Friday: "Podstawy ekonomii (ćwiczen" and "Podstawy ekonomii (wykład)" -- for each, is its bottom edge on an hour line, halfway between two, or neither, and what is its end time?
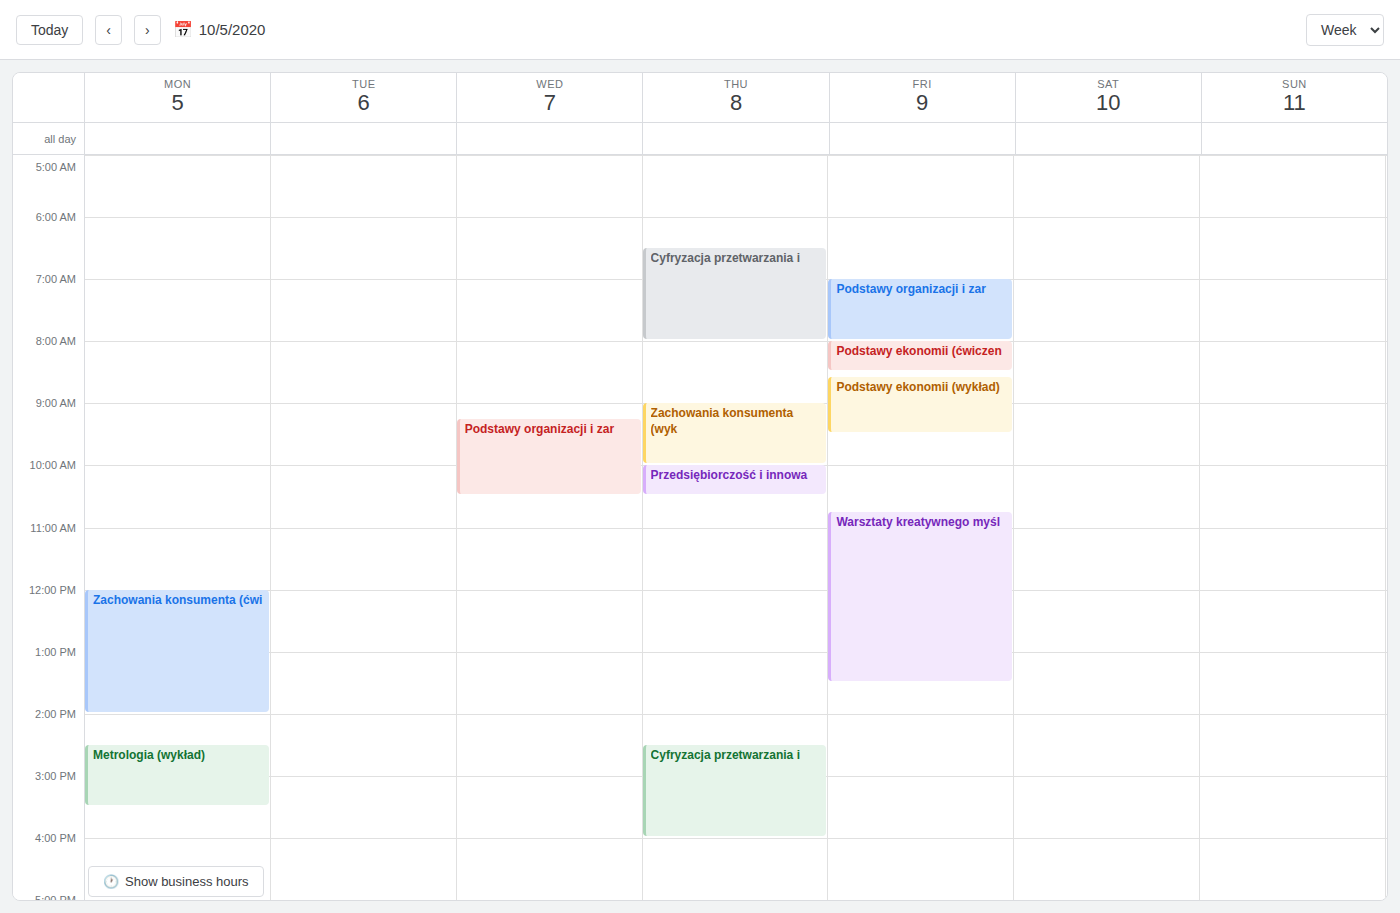
"Podstawy ekonomii (ćwiczen": 8:30 AM, halfway between the 8 AM and 9 AM lines. "Podstawy ekonomii (wykład)": 9:30 AM, halfway between the 9 AM and 10 AM lines.